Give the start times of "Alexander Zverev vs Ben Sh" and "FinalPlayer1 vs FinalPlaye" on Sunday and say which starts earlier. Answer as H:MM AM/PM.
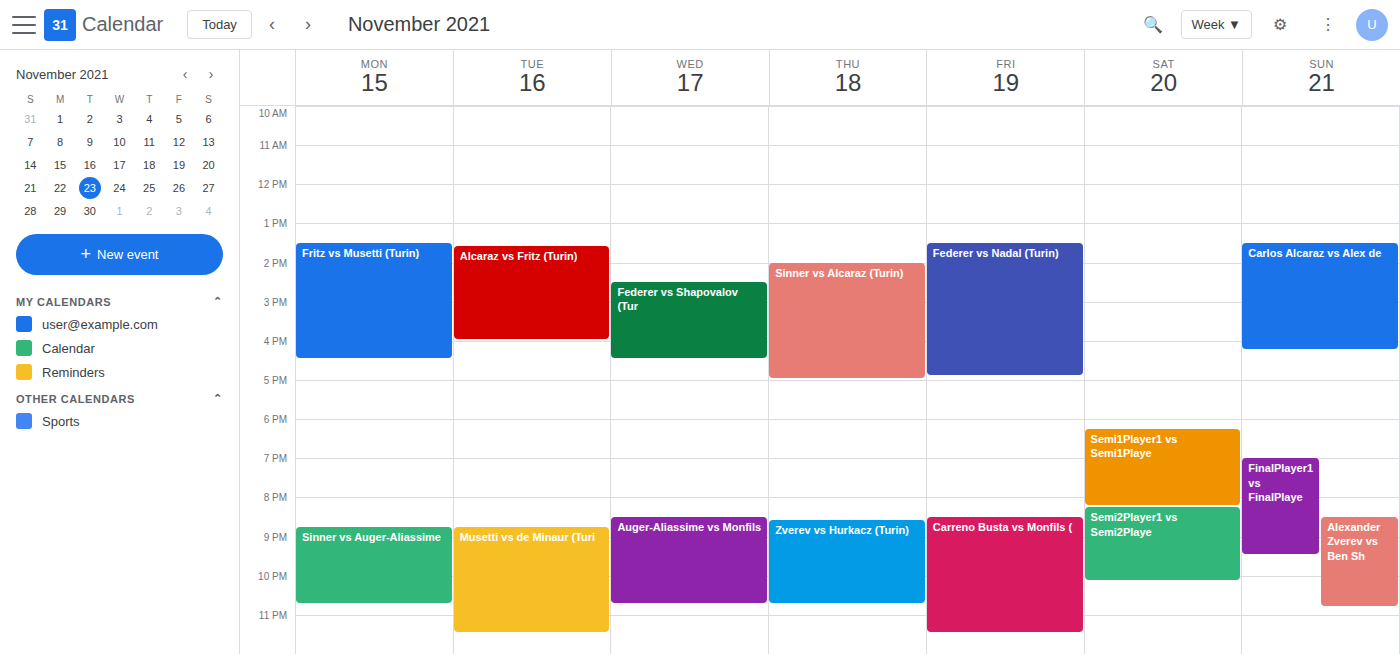
"FinalPlayer1 vs FinalPlaye" 7:00 PM; "Alexander Zverev vs Ben Sh" 8:30 PM.